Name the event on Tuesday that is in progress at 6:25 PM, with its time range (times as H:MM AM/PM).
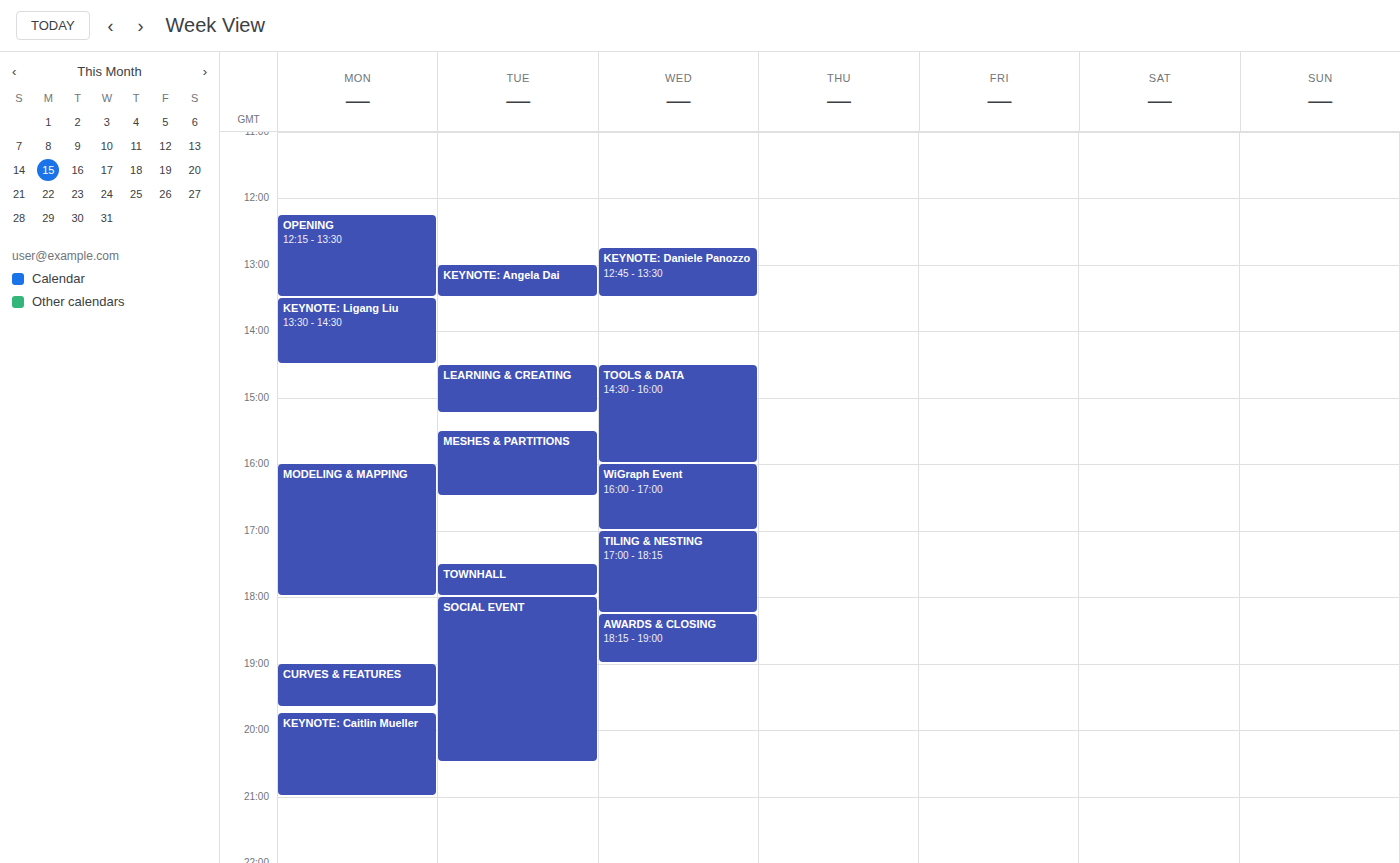
"SOCIAL EVENT", 6:00 PM to 8:30 PM